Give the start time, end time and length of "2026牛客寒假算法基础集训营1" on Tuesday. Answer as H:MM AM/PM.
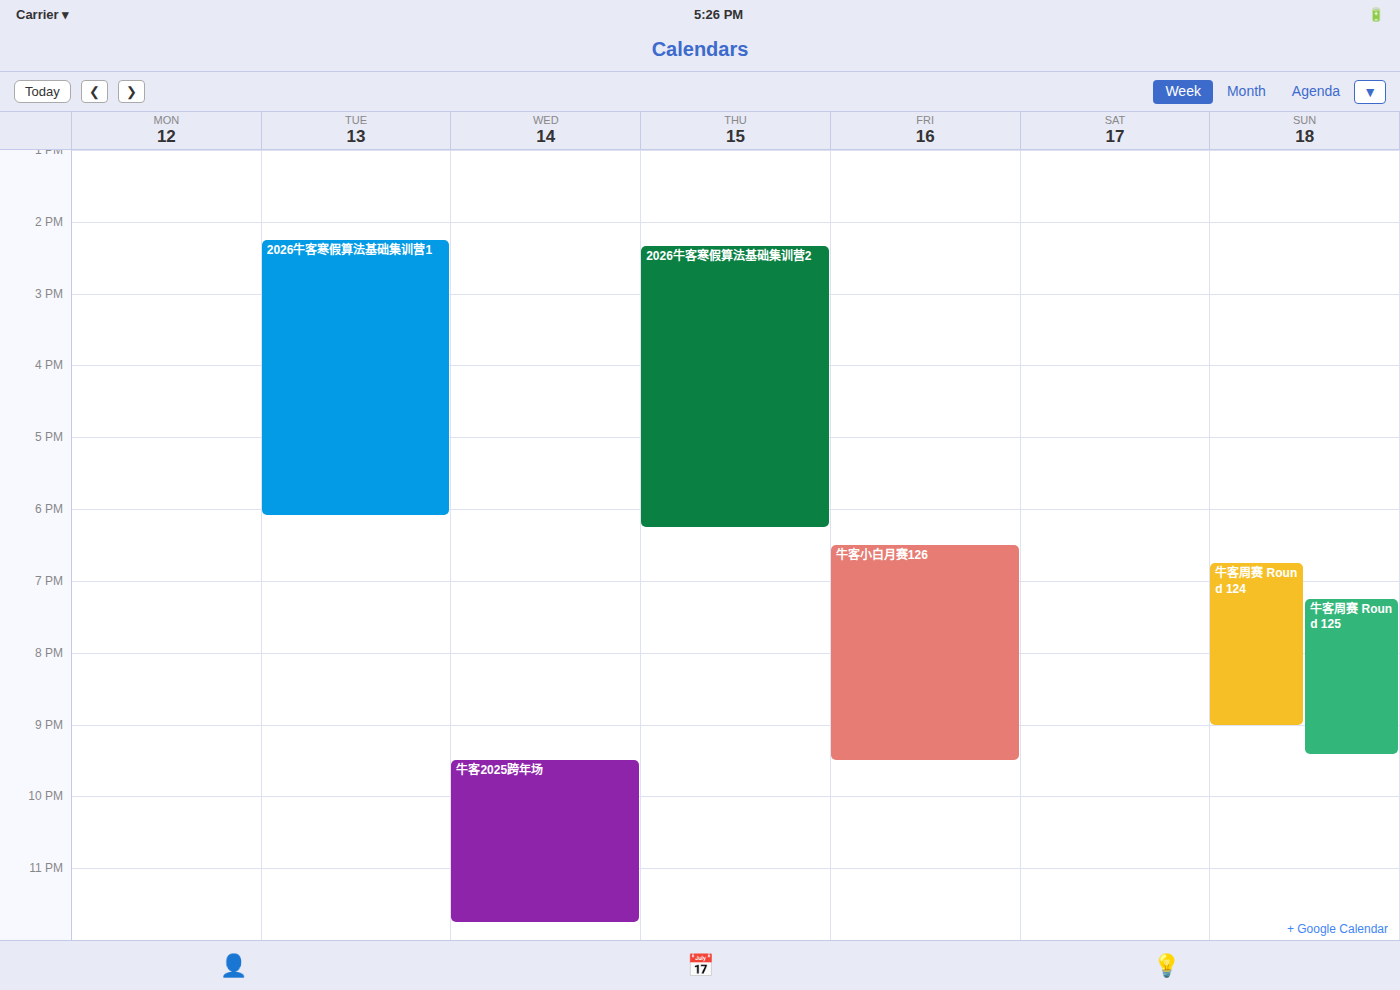
2:15 PM to 6:05 PM, 3 hours 50 minutes